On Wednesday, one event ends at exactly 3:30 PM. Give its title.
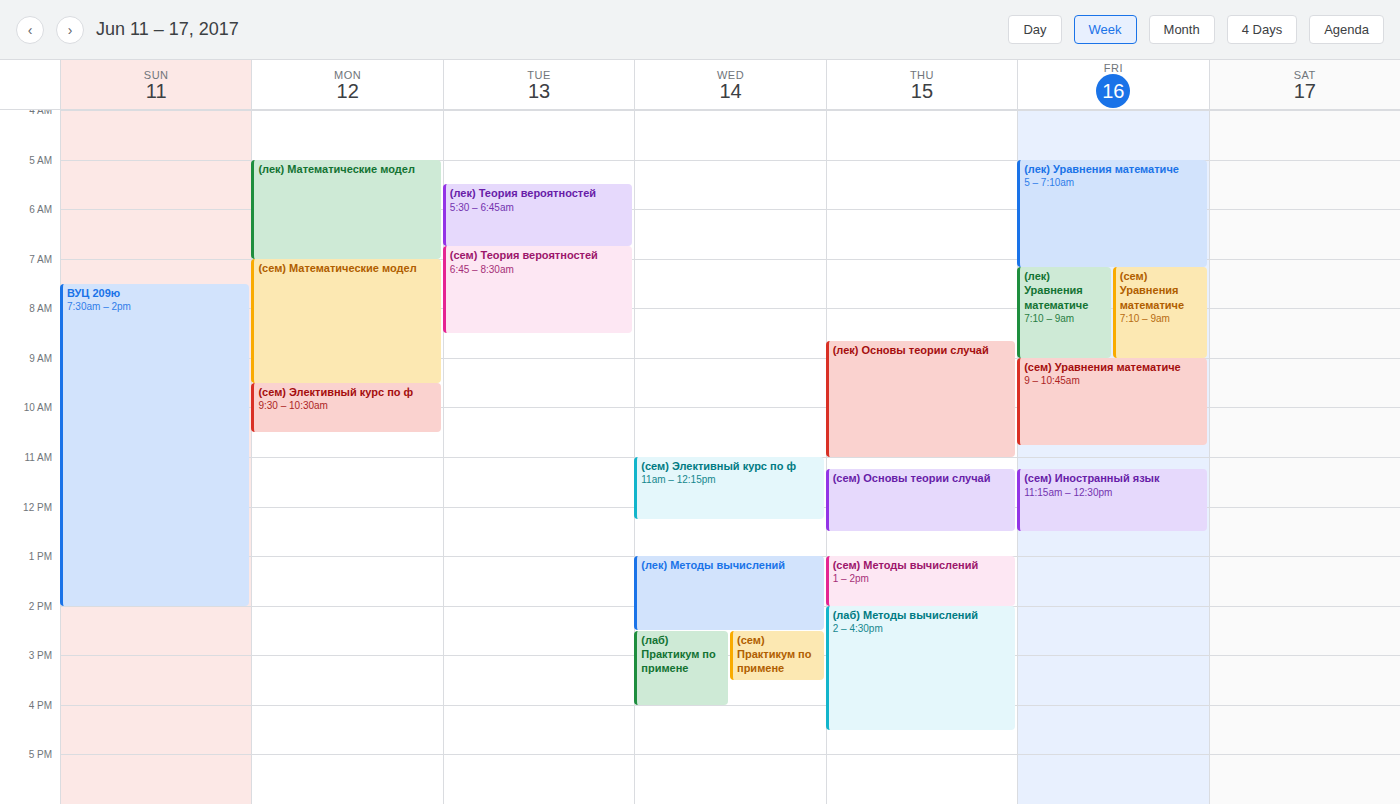
"(сем) Практикум по примене"